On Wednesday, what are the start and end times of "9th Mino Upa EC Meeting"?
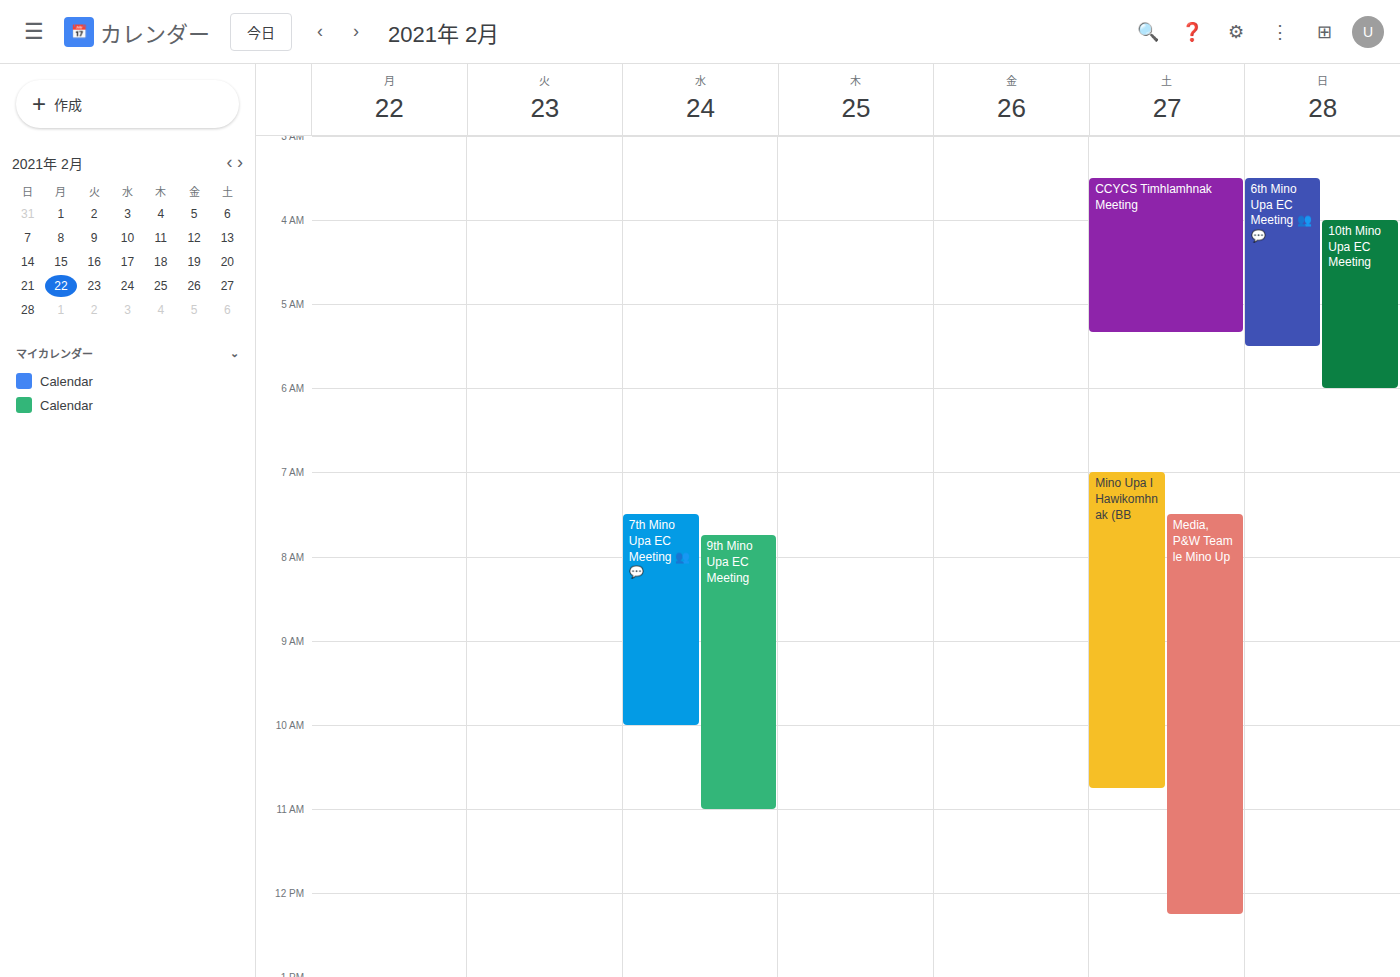
7:45 AM to 11:00 AM